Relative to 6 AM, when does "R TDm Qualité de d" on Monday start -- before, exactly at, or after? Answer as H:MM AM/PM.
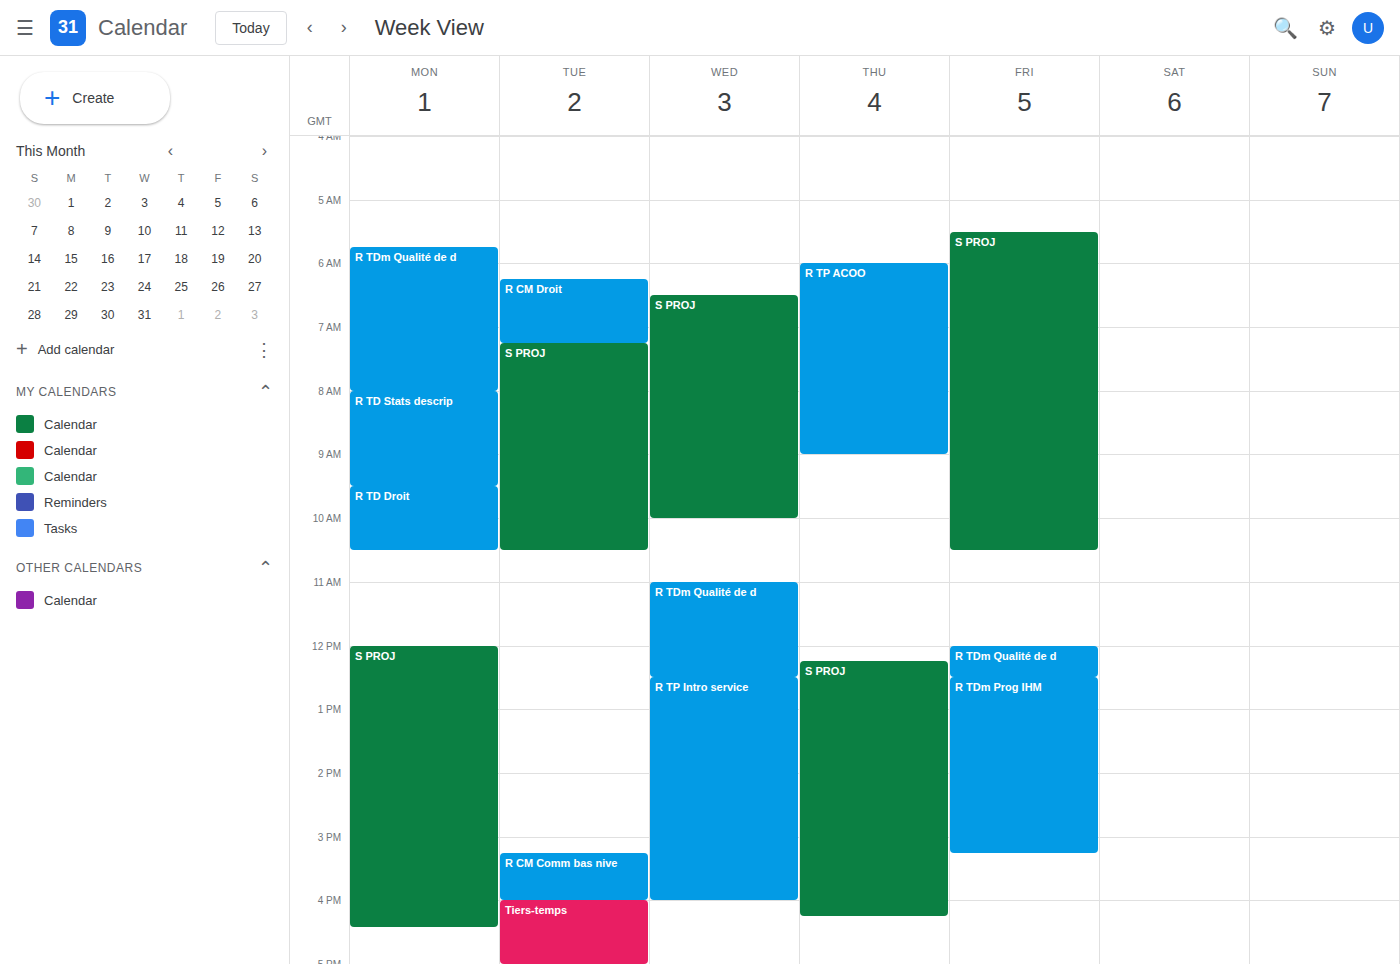
5:45 AM -- before 6 AM, 15 minutes above the 6 AM line.